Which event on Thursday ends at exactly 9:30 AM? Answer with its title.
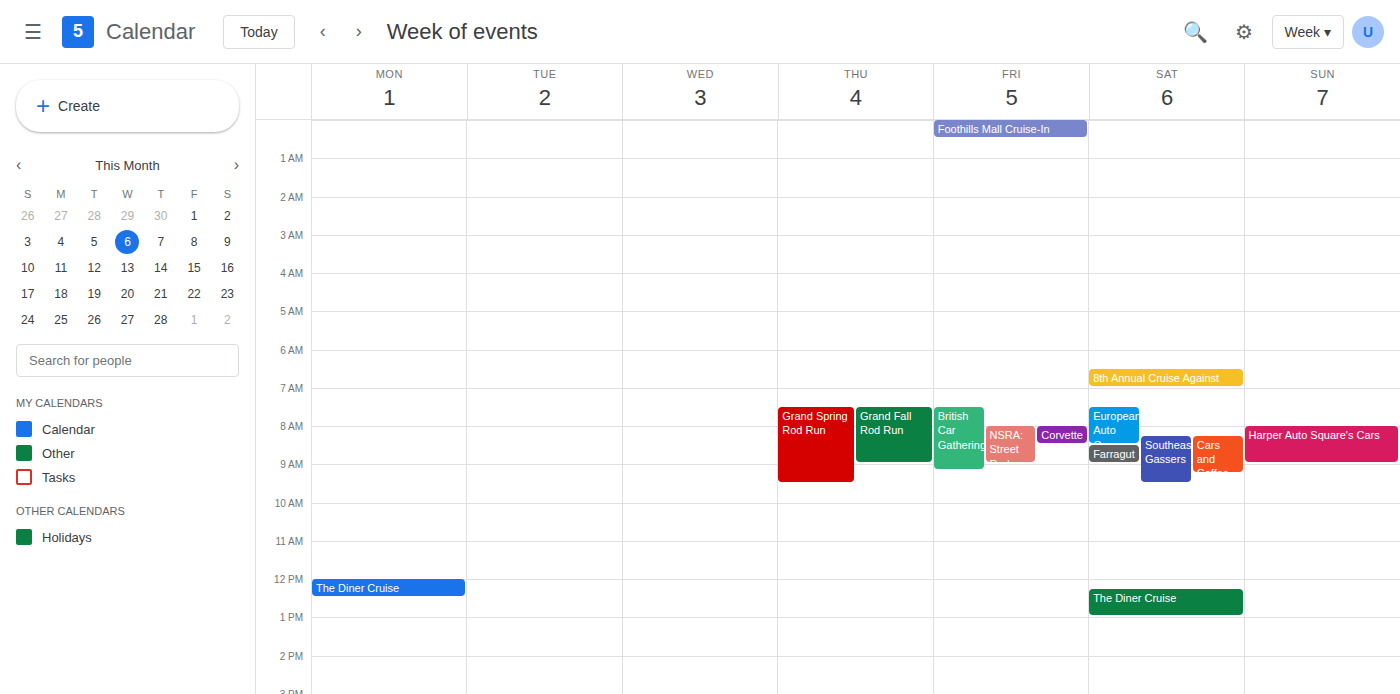
"Grand Spring Rod Run"